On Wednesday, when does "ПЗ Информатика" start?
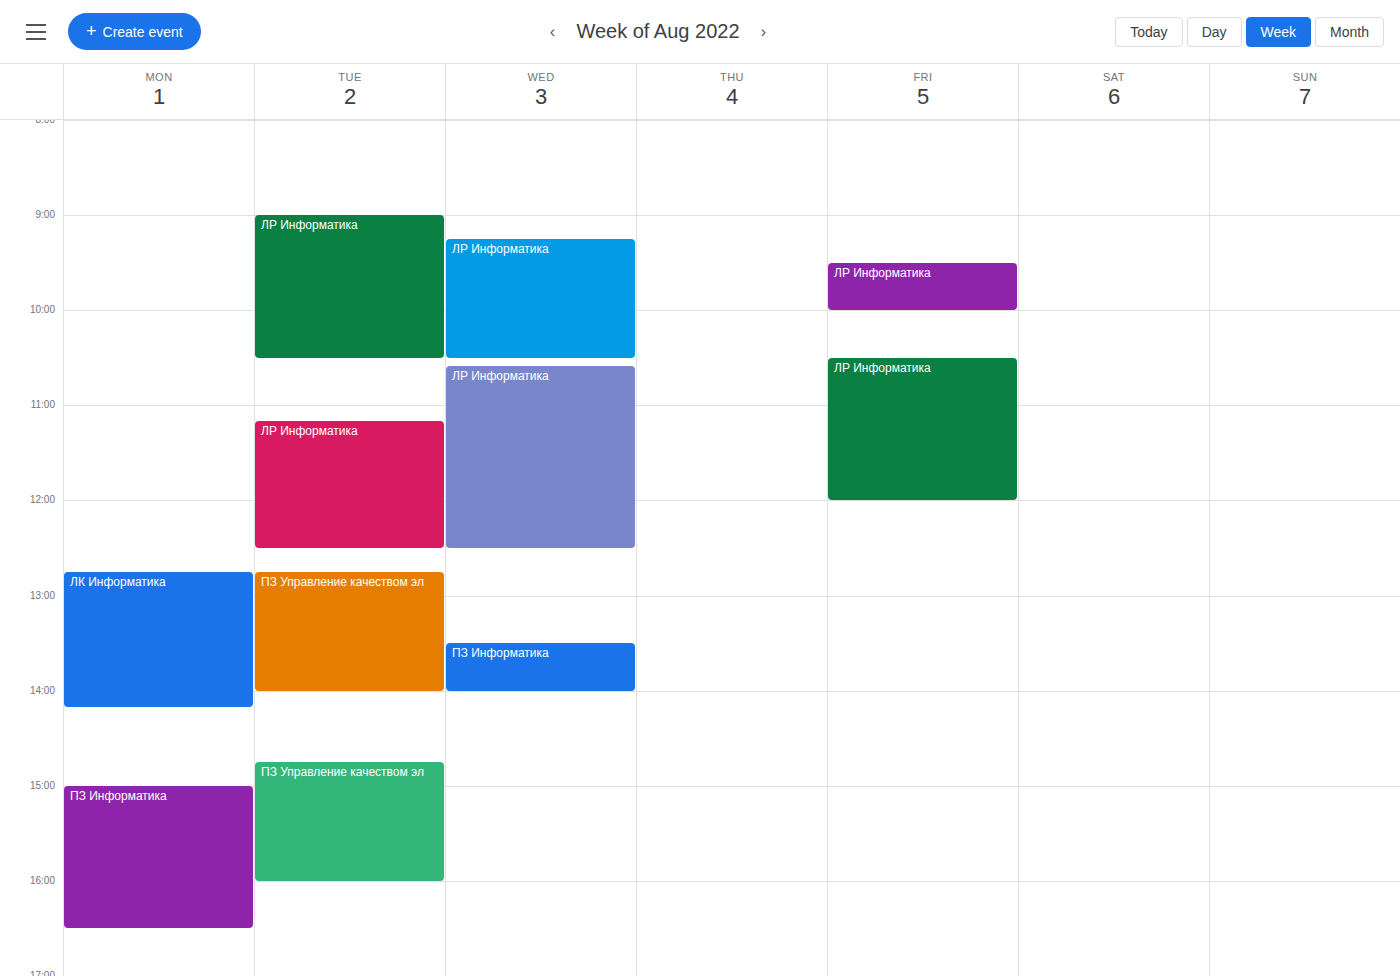
1:30 PM